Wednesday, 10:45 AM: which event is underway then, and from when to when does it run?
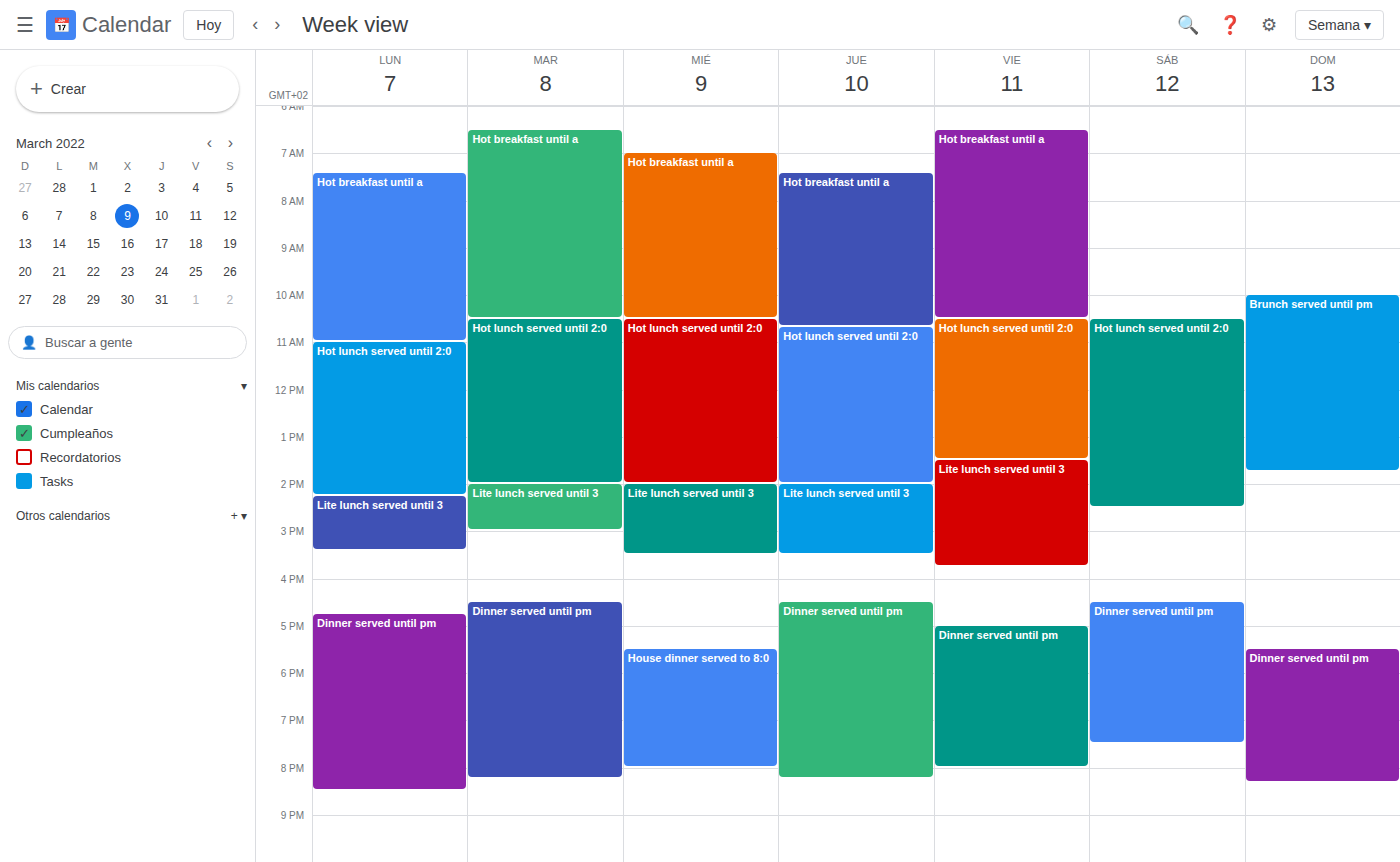
"Hot lunch served until 2:0", 10:30 AM to 2:00 PM